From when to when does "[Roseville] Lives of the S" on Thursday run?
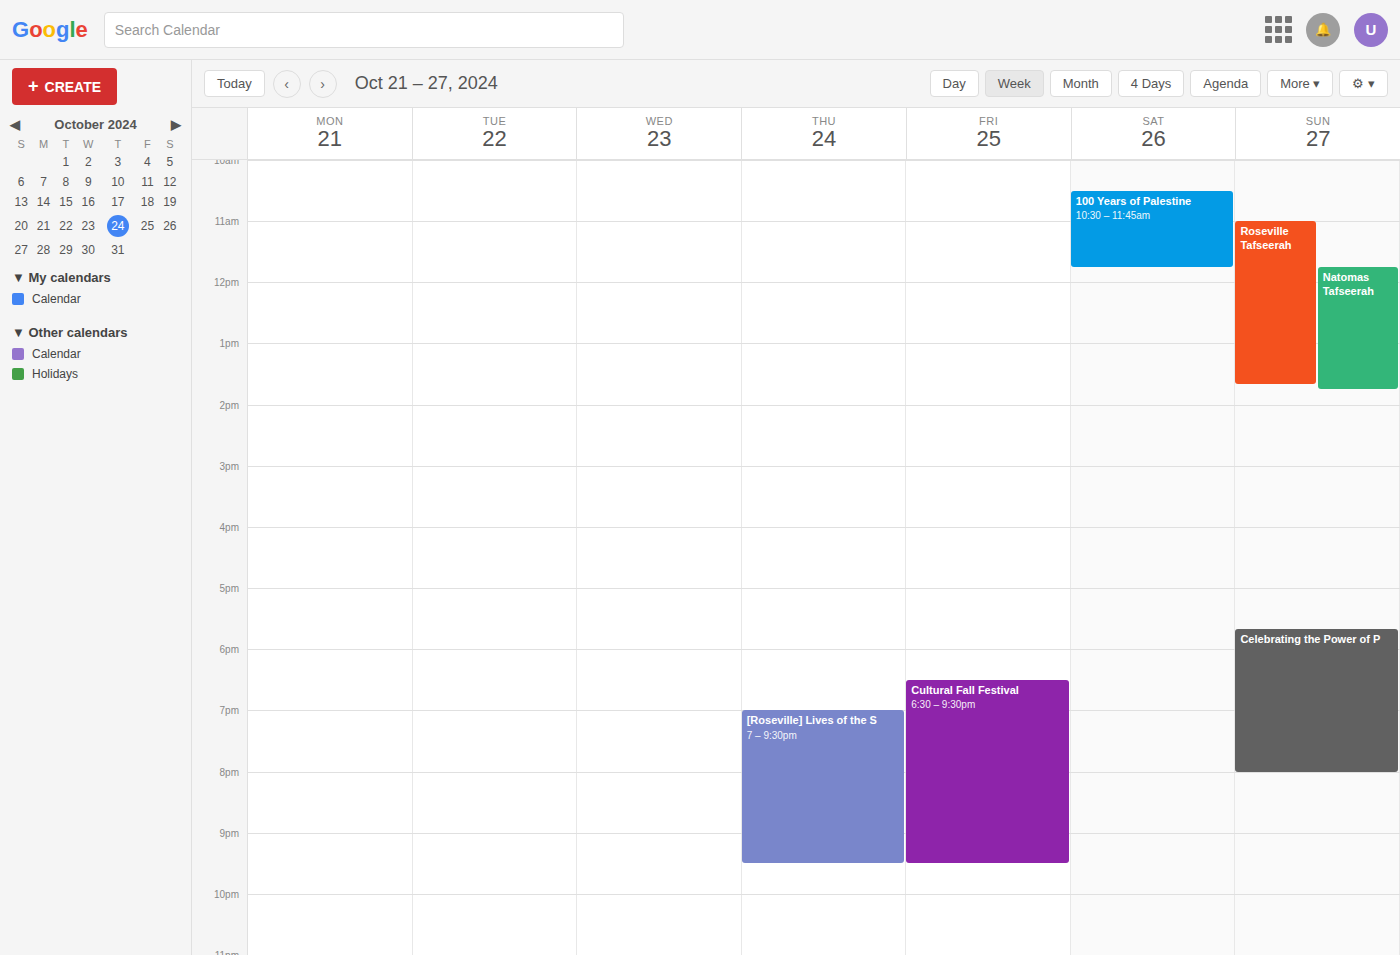
7:00 PM to 9:30 PM